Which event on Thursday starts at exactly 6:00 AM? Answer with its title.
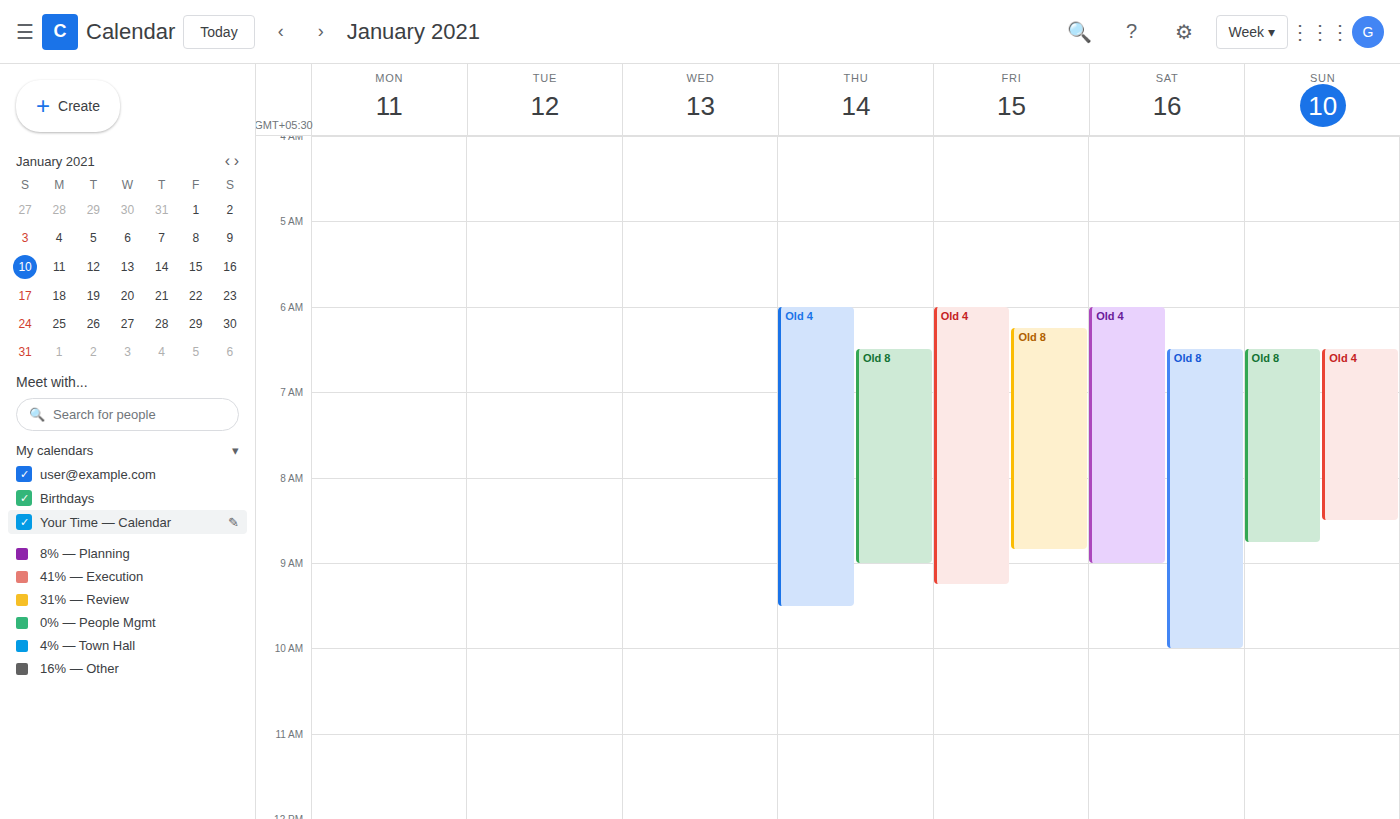
"Old 4"